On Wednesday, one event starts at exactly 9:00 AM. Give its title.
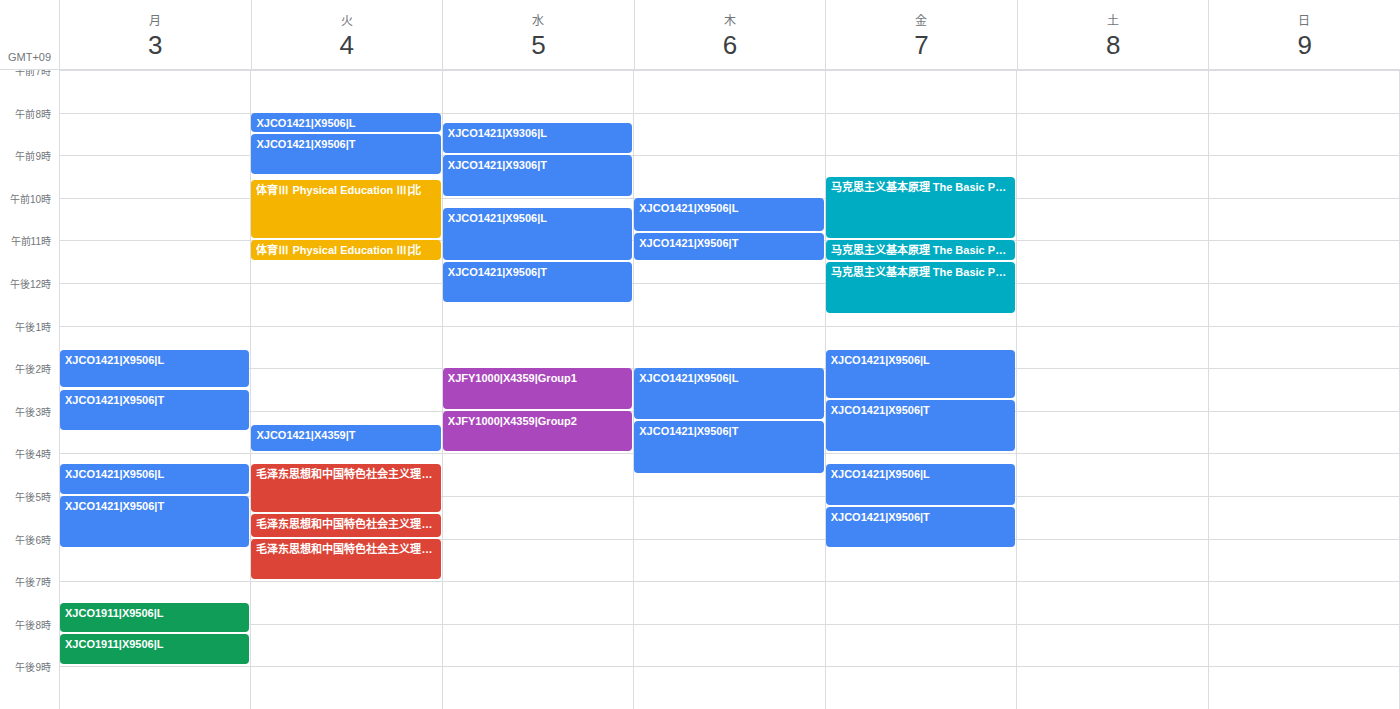
"XJCO1421|X9306|T"